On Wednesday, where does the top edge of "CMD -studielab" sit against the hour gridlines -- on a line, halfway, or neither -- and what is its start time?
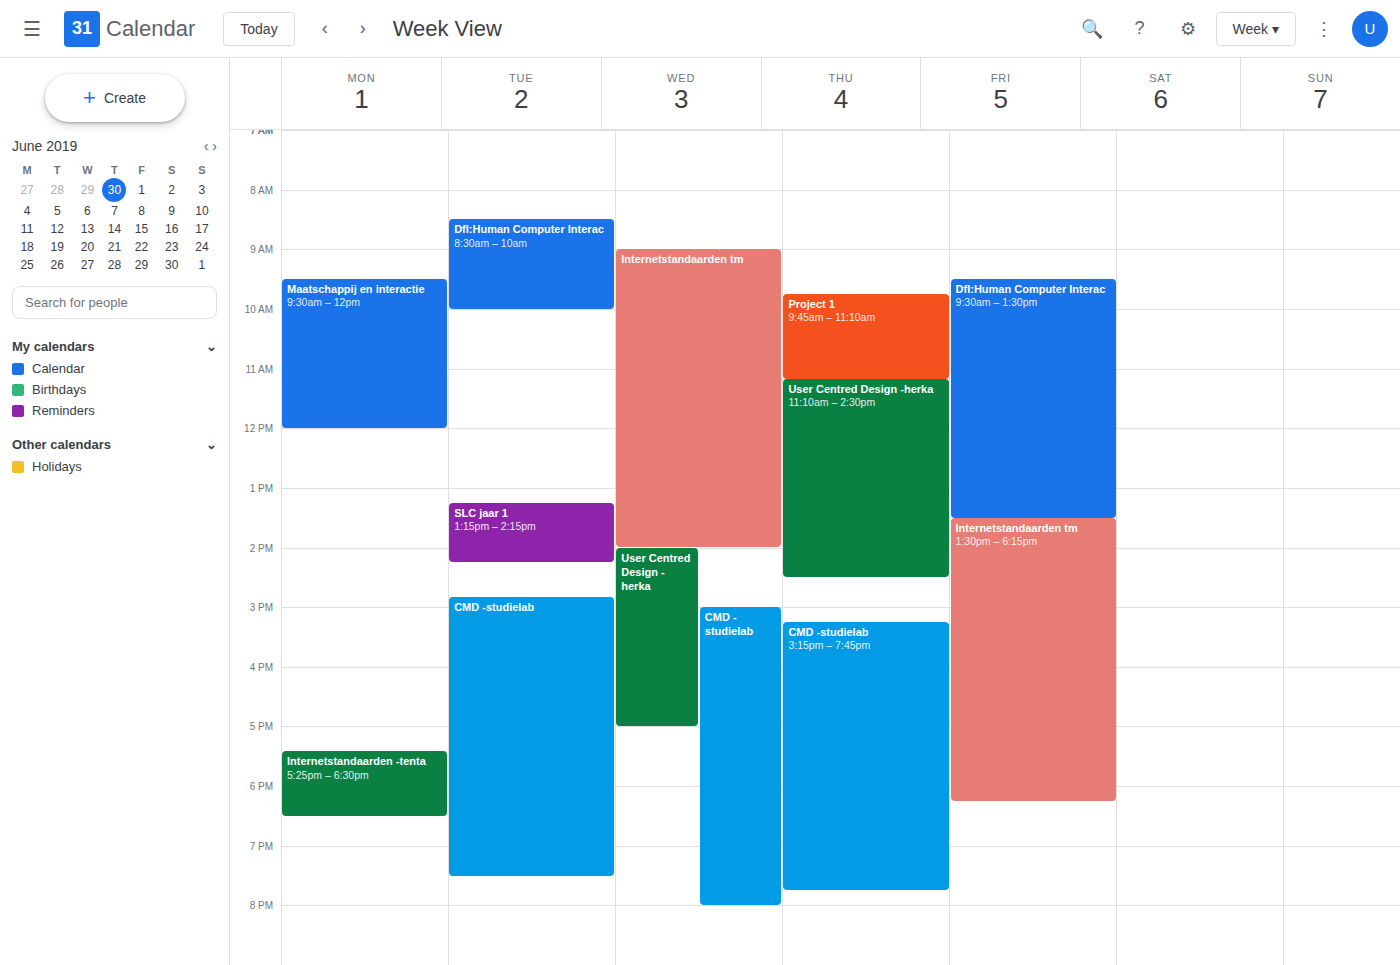
15:00 -- exactly on the 15:00 line.